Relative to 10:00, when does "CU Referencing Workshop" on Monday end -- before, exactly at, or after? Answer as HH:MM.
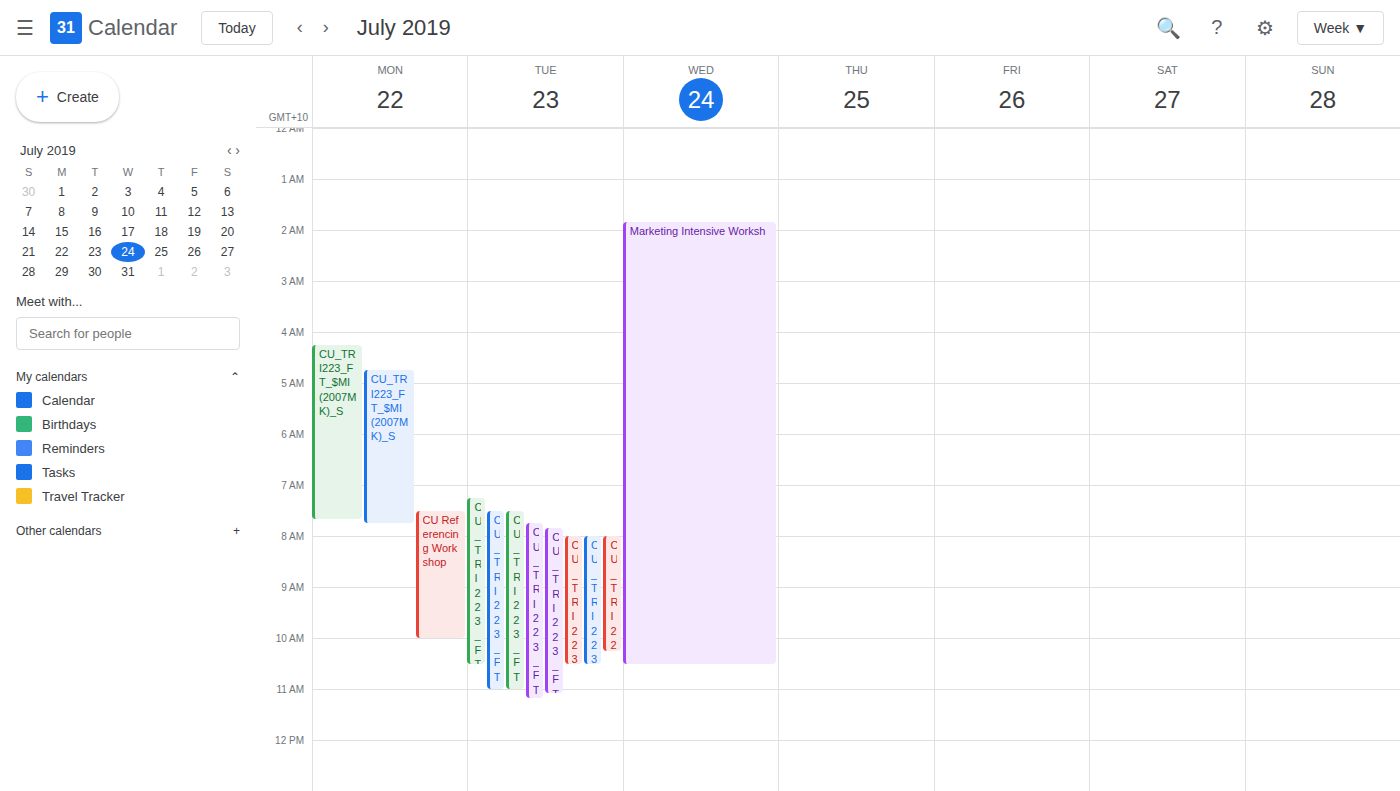
10:00 -- exactly at 10:00, on the 10:00 line.